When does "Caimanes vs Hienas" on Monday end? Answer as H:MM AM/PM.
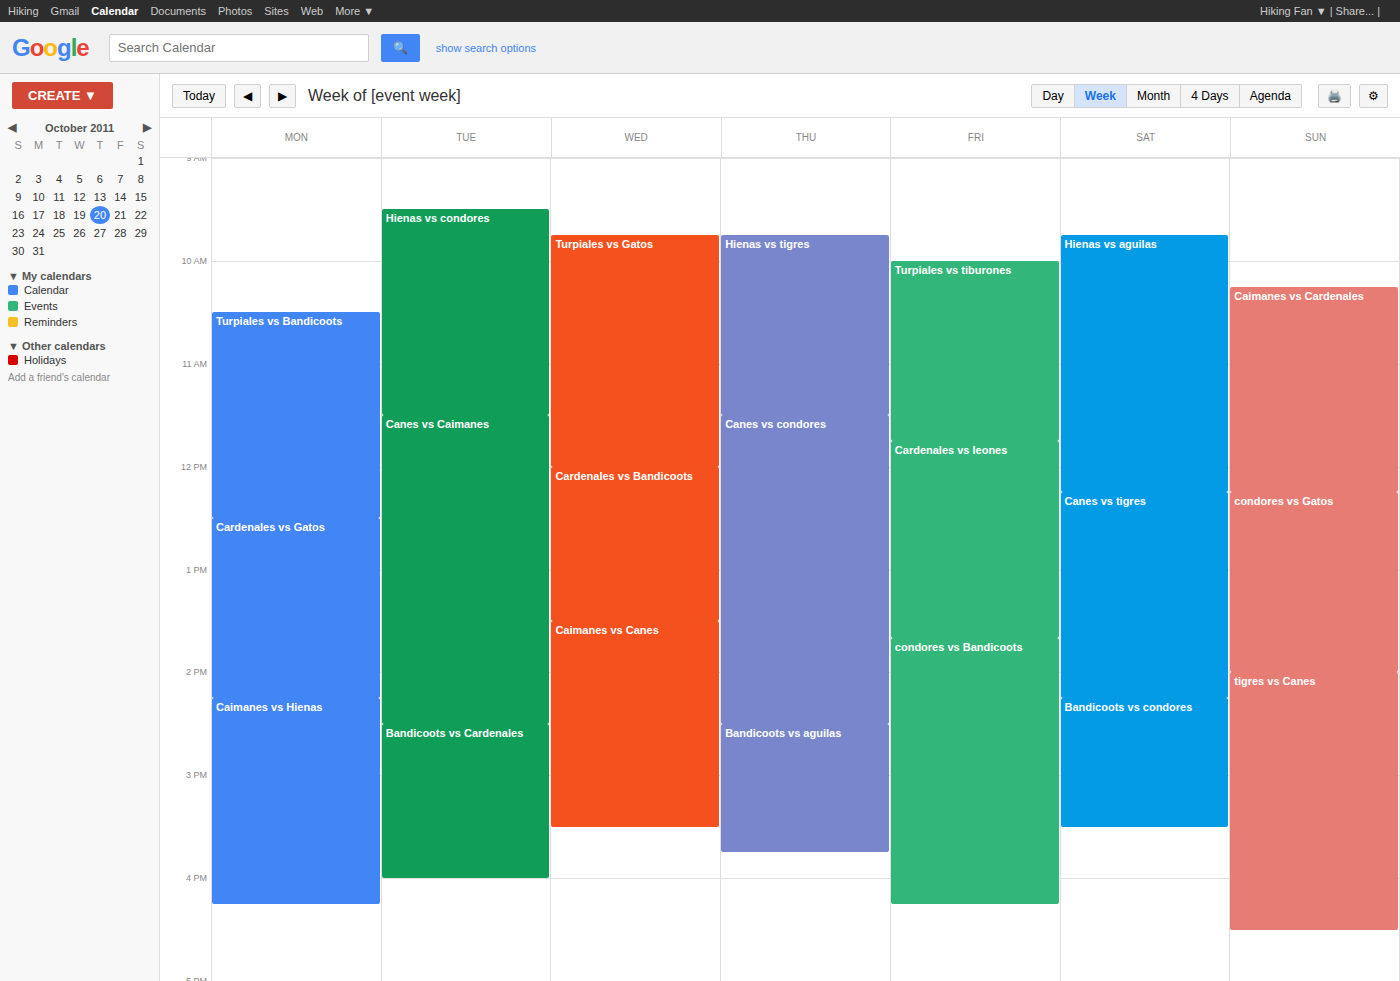
4:15 PM